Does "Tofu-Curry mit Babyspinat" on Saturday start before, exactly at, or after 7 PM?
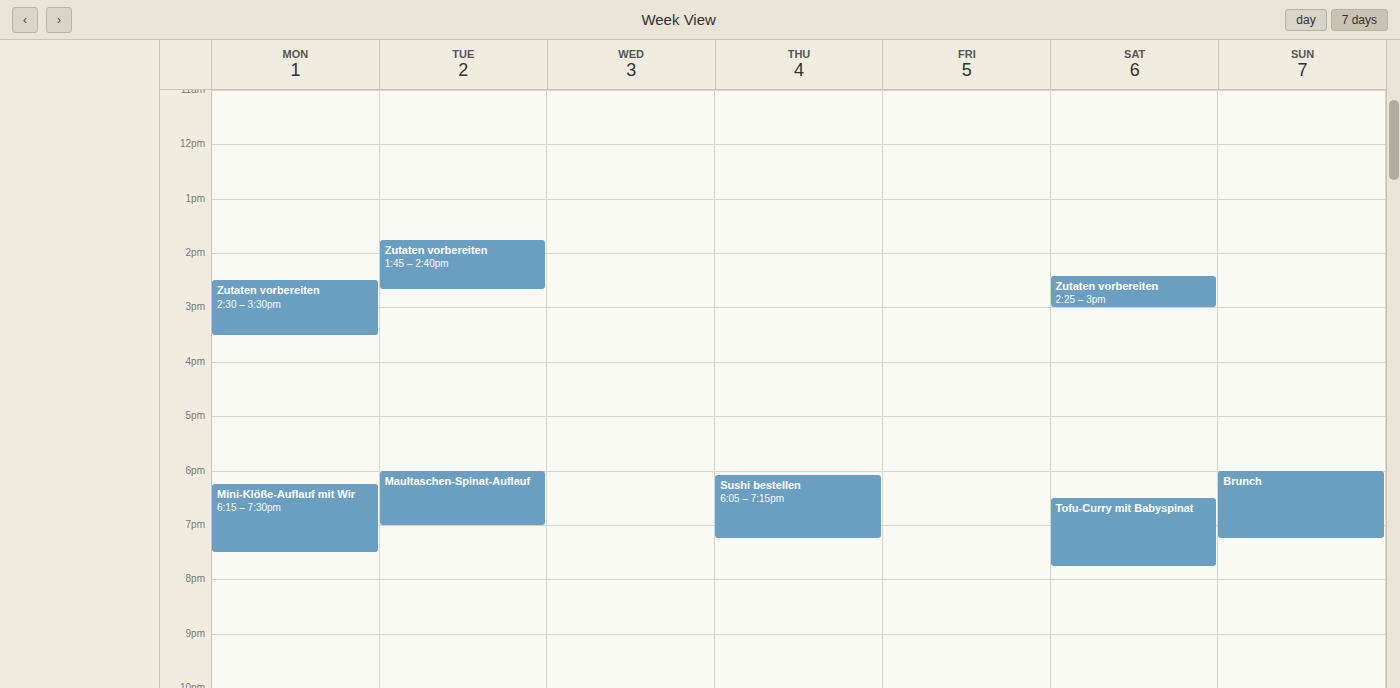
6:30 PM -- before 7 PM, 30 minutes above the 7 PM line.